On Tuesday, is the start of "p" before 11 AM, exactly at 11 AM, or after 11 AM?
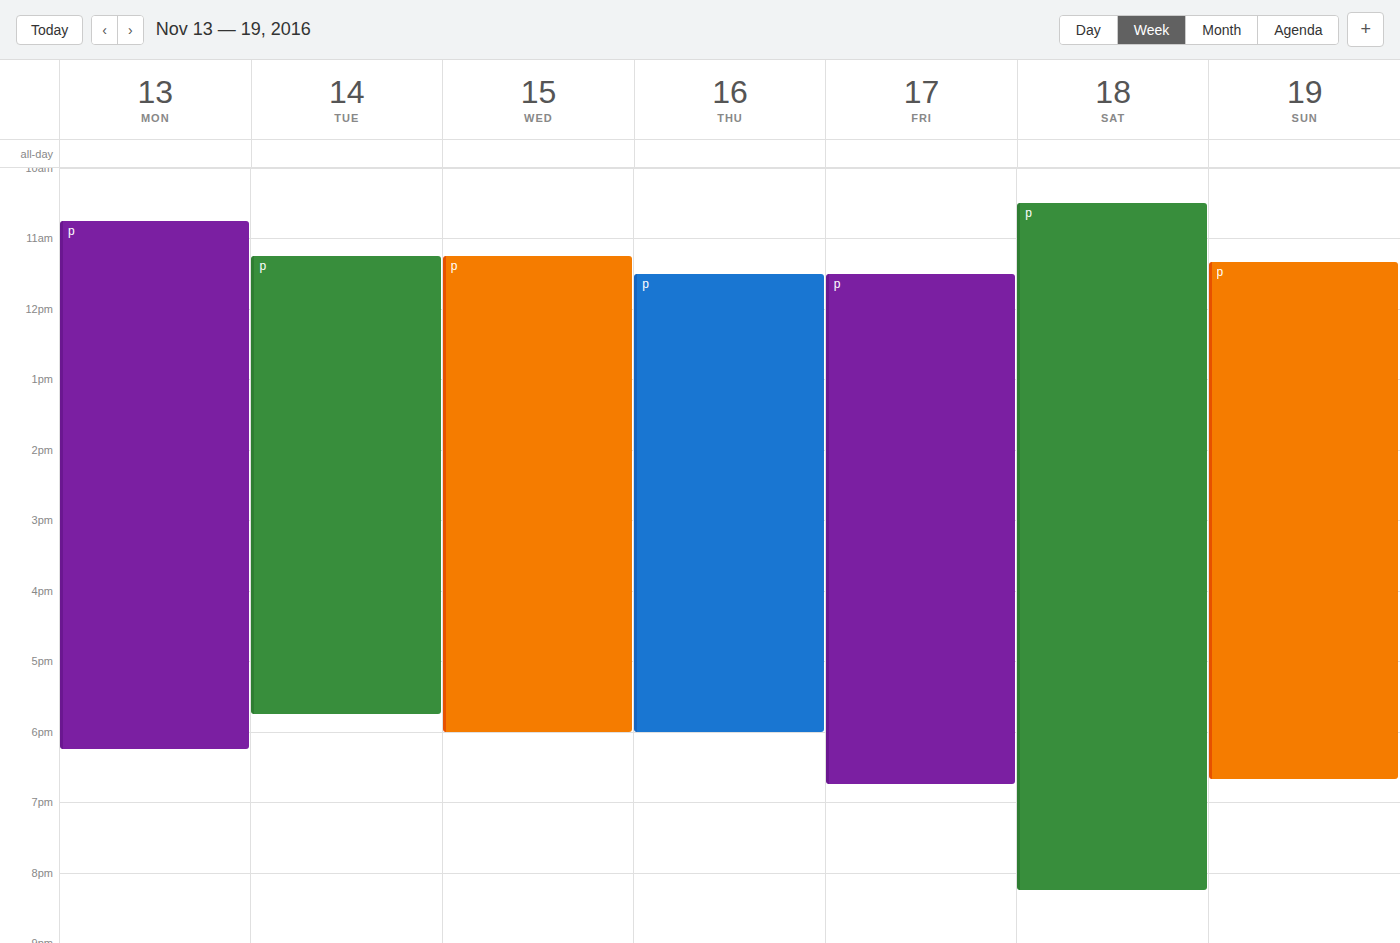
11:15 AM -- after 11 AM, 15 minutes below the 11 AM line.